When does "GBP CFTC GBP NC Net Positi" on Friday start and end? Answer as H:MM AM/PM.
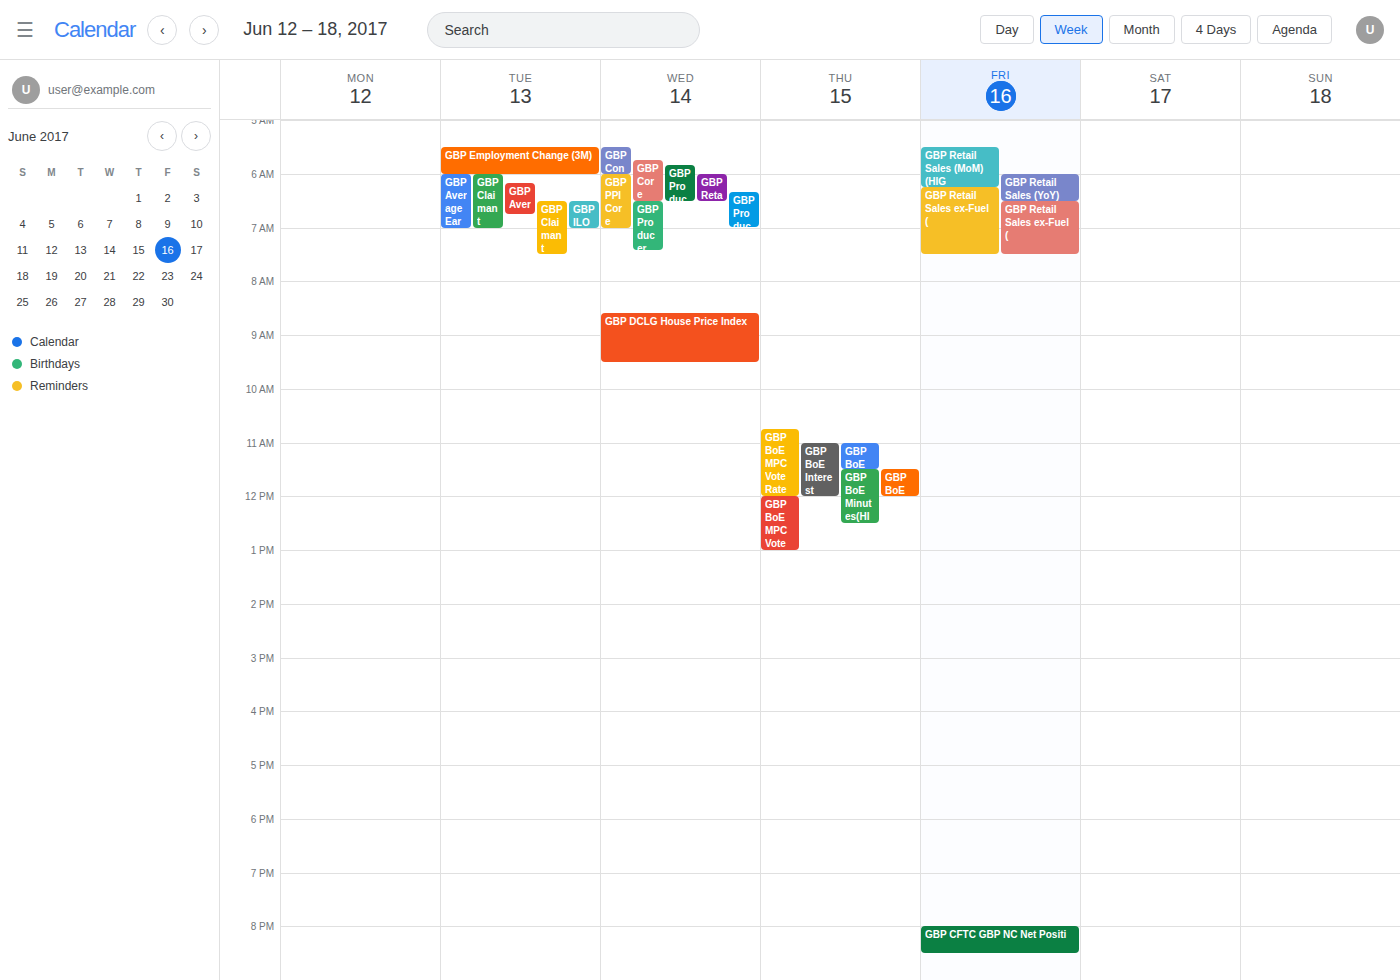
8:00 PM to 8:30 PM